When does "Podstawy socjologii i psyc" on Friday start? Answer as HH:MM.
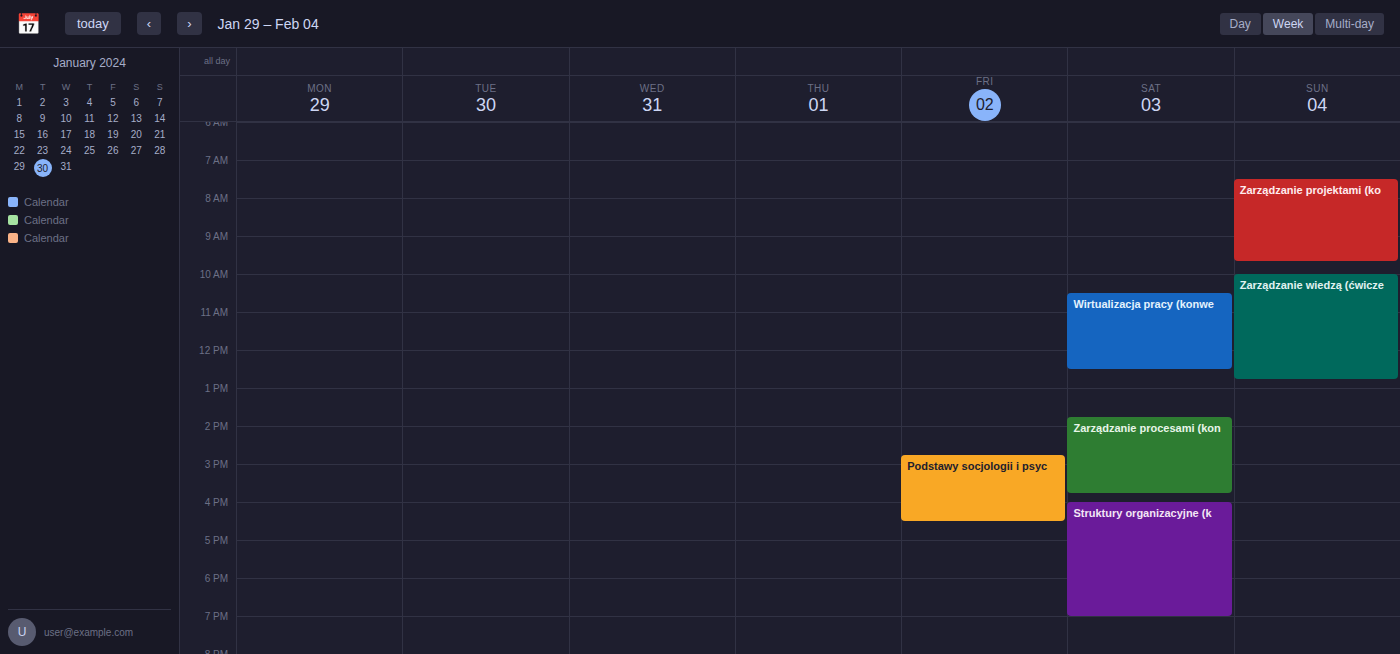
14:45